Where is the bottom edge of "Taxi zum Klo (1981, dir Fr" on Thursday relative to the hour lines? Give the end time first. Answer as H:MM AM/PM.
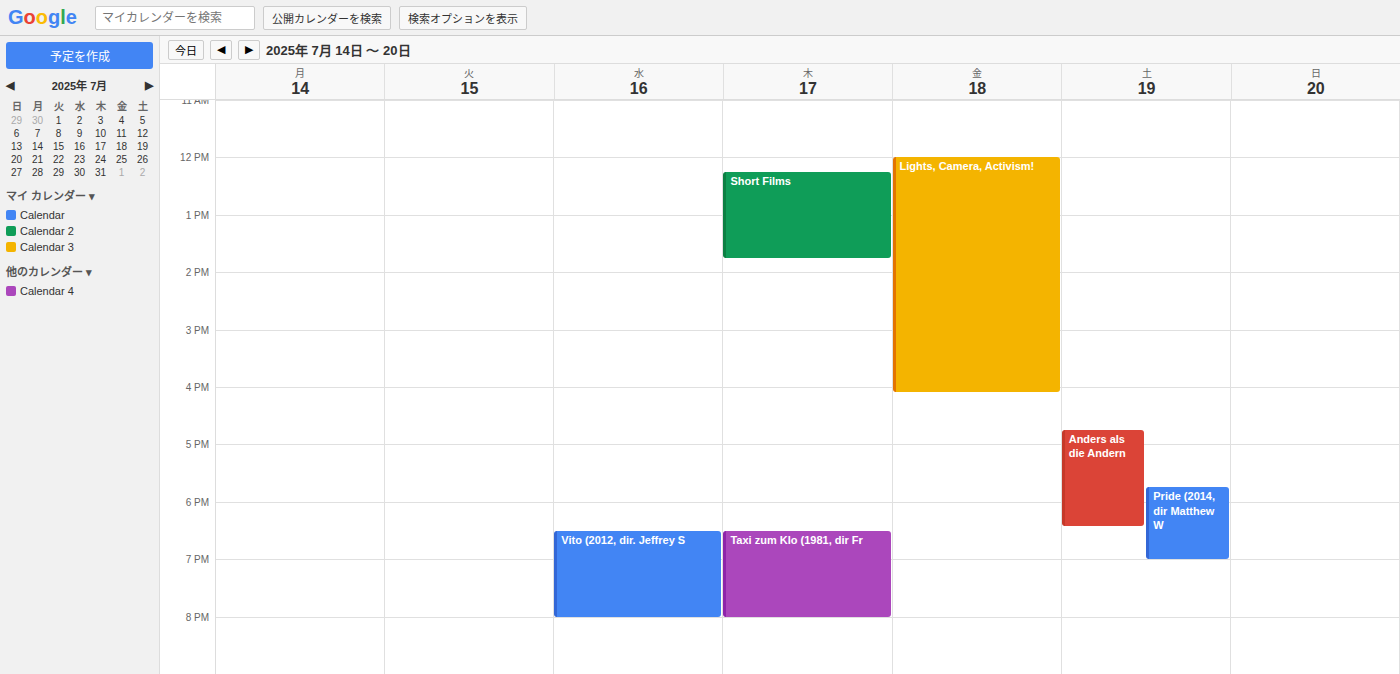
8:00 PM -- exactly on the 8 PM line.